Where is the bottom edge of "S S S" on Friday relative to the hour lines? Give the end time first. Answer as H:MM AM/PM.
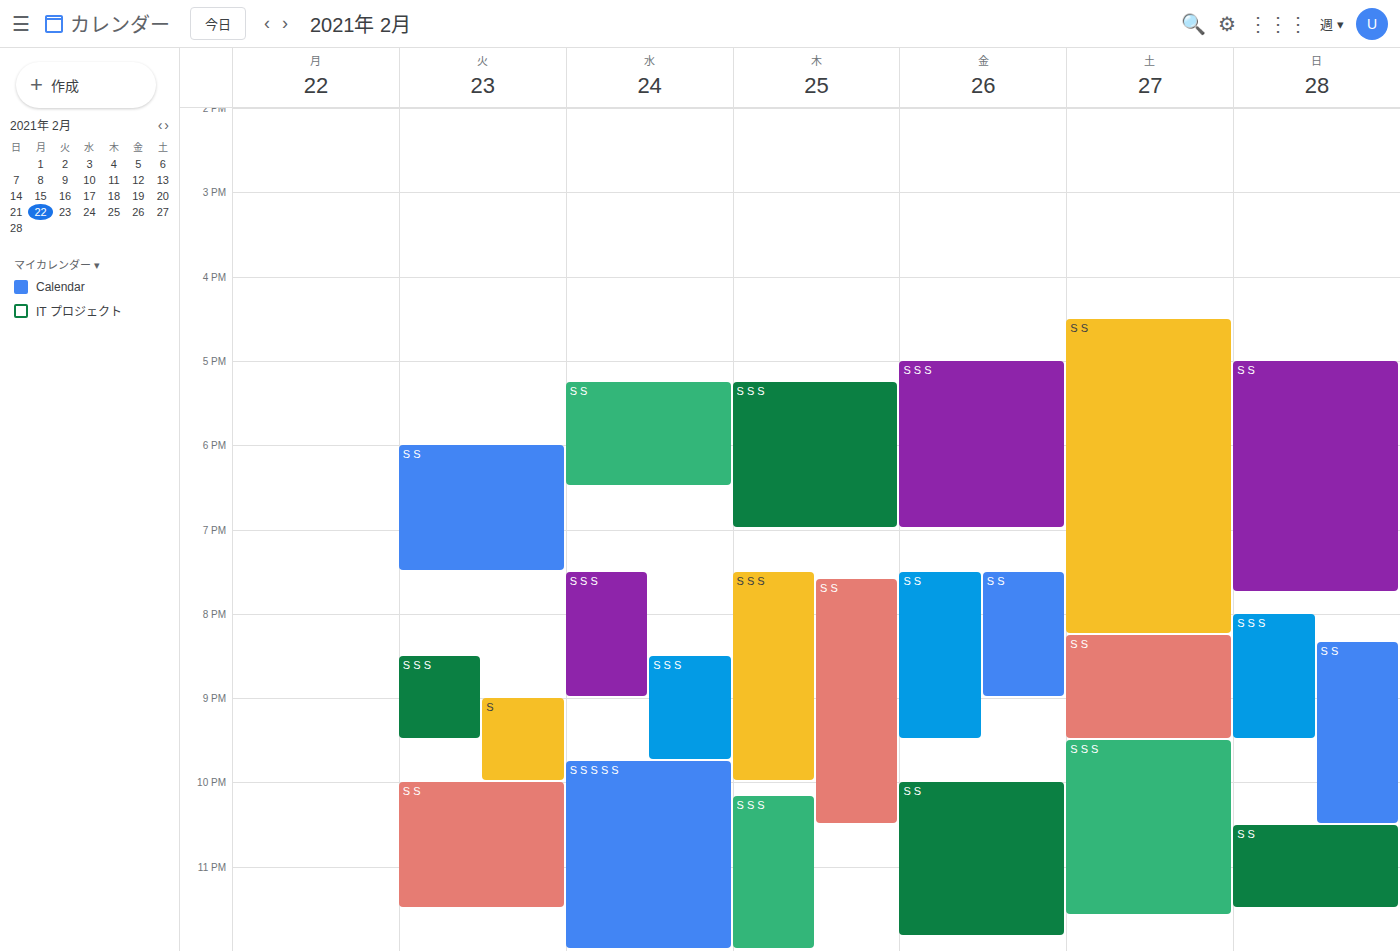
7:00 PM -- exactly on the 7 PM line.